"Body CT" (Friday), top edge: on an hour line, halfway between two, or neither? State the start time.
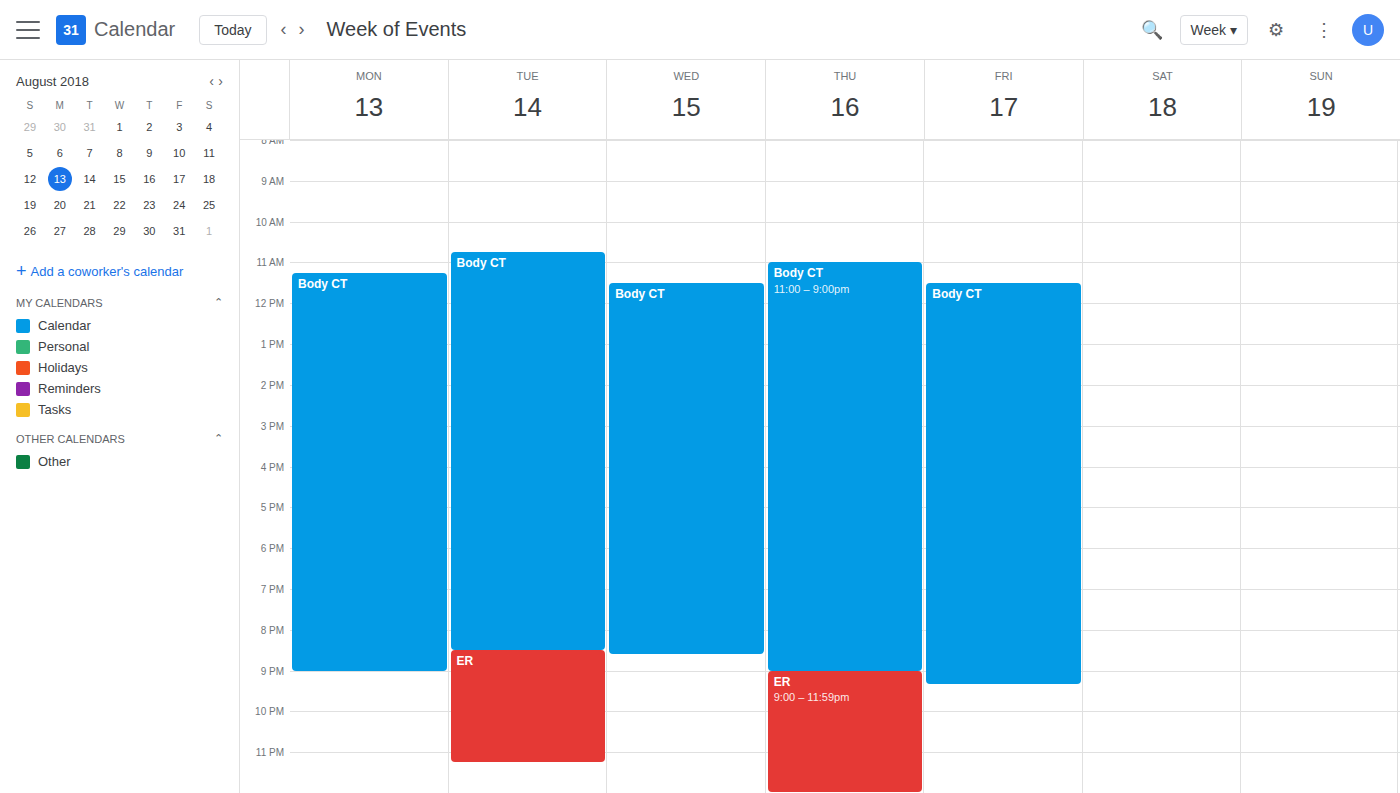
11:30 AM -- halfway between the 11 AM and 12 PM lines.